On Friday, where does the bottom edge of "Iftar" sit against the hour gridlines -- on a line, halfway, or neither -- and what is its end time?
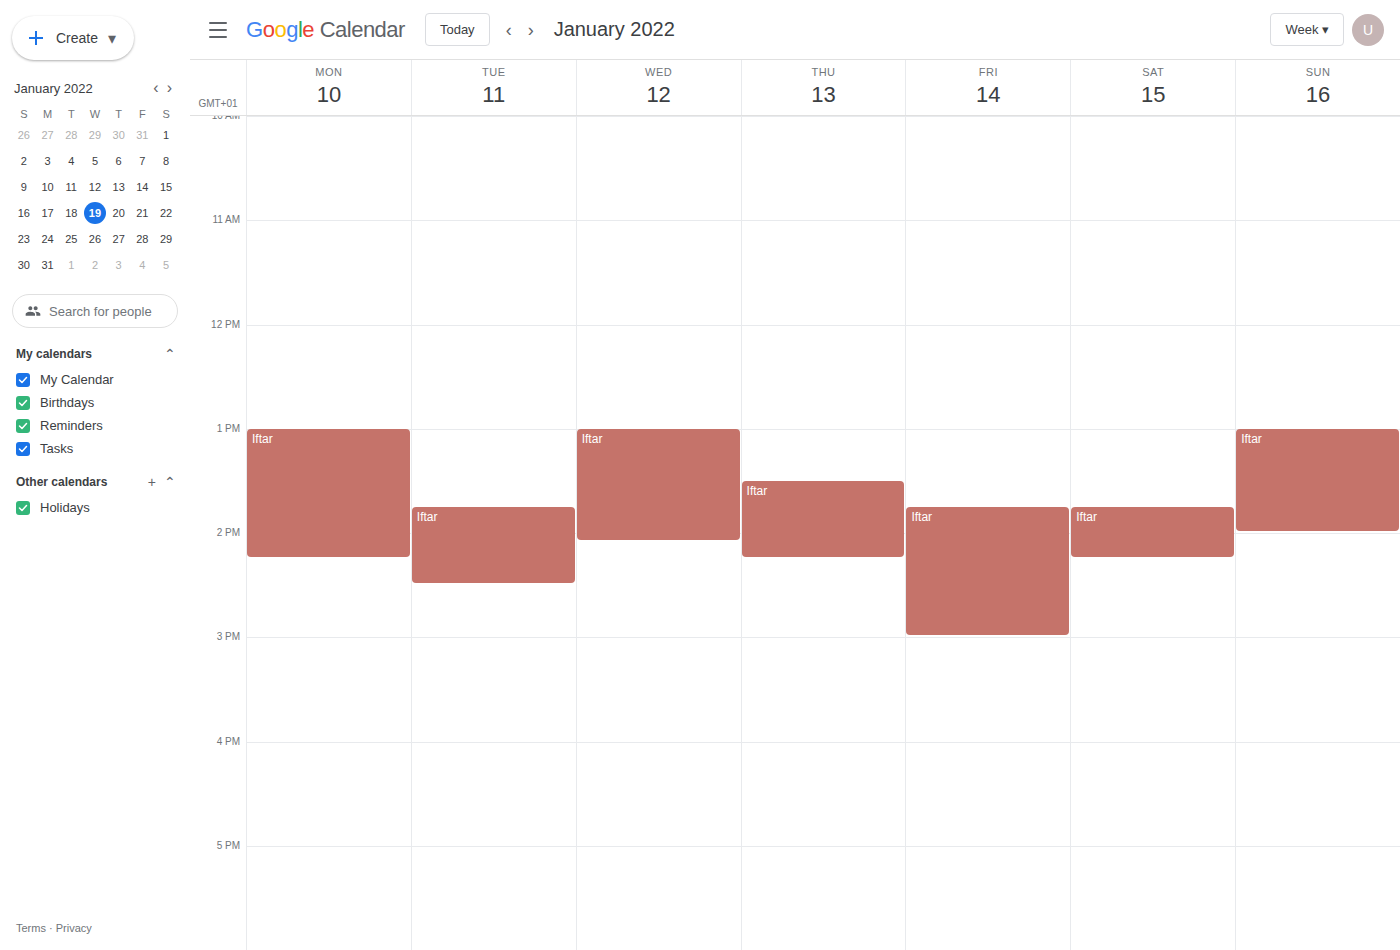
3:00 PM -- exactly on the 3 PM line.